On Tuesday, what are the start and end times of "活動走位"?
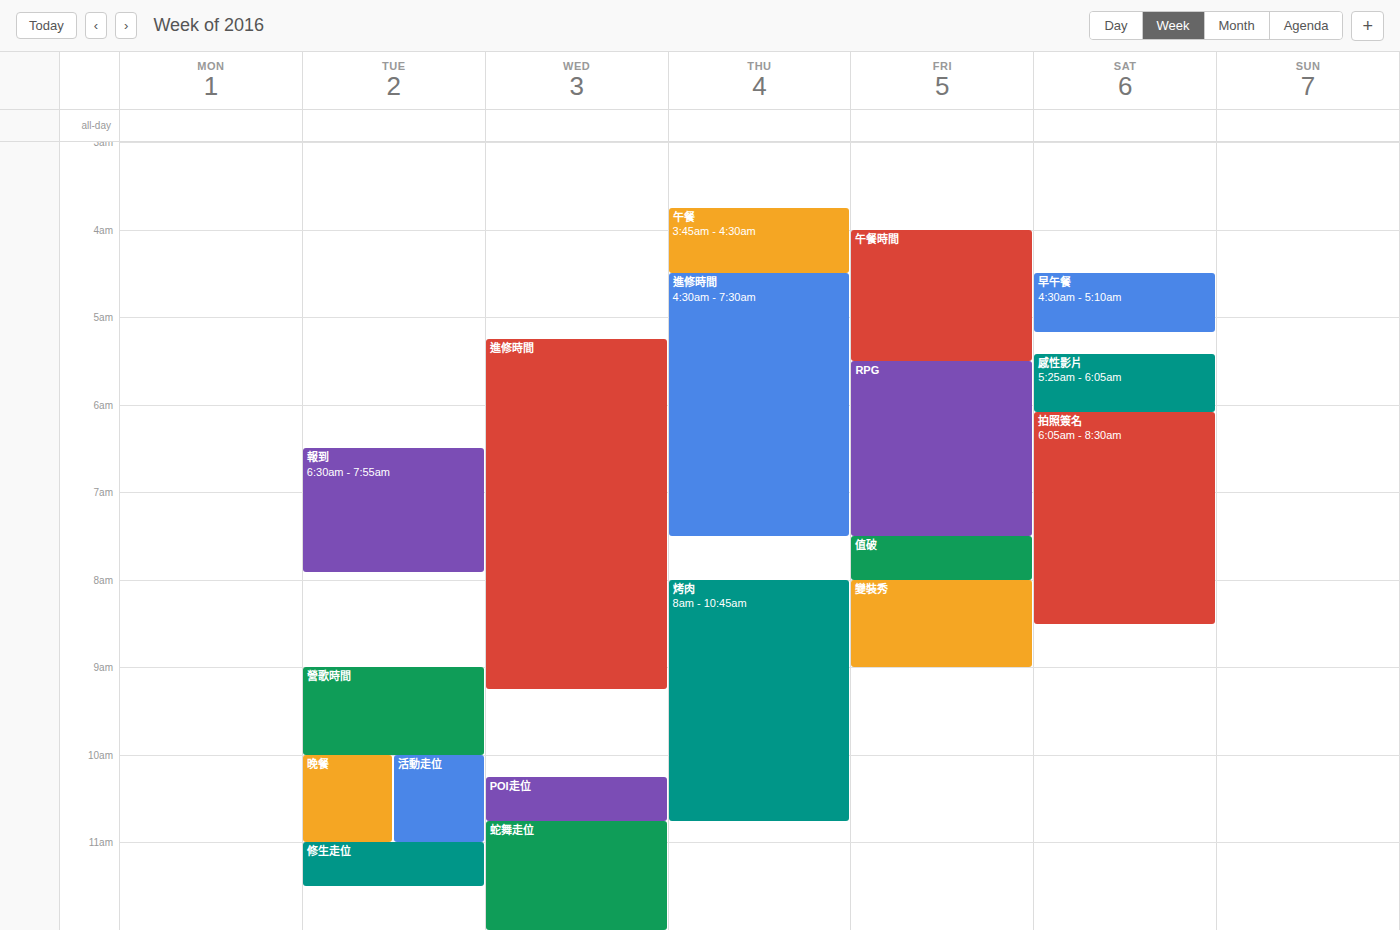
10:00 AM to 11:00 AM